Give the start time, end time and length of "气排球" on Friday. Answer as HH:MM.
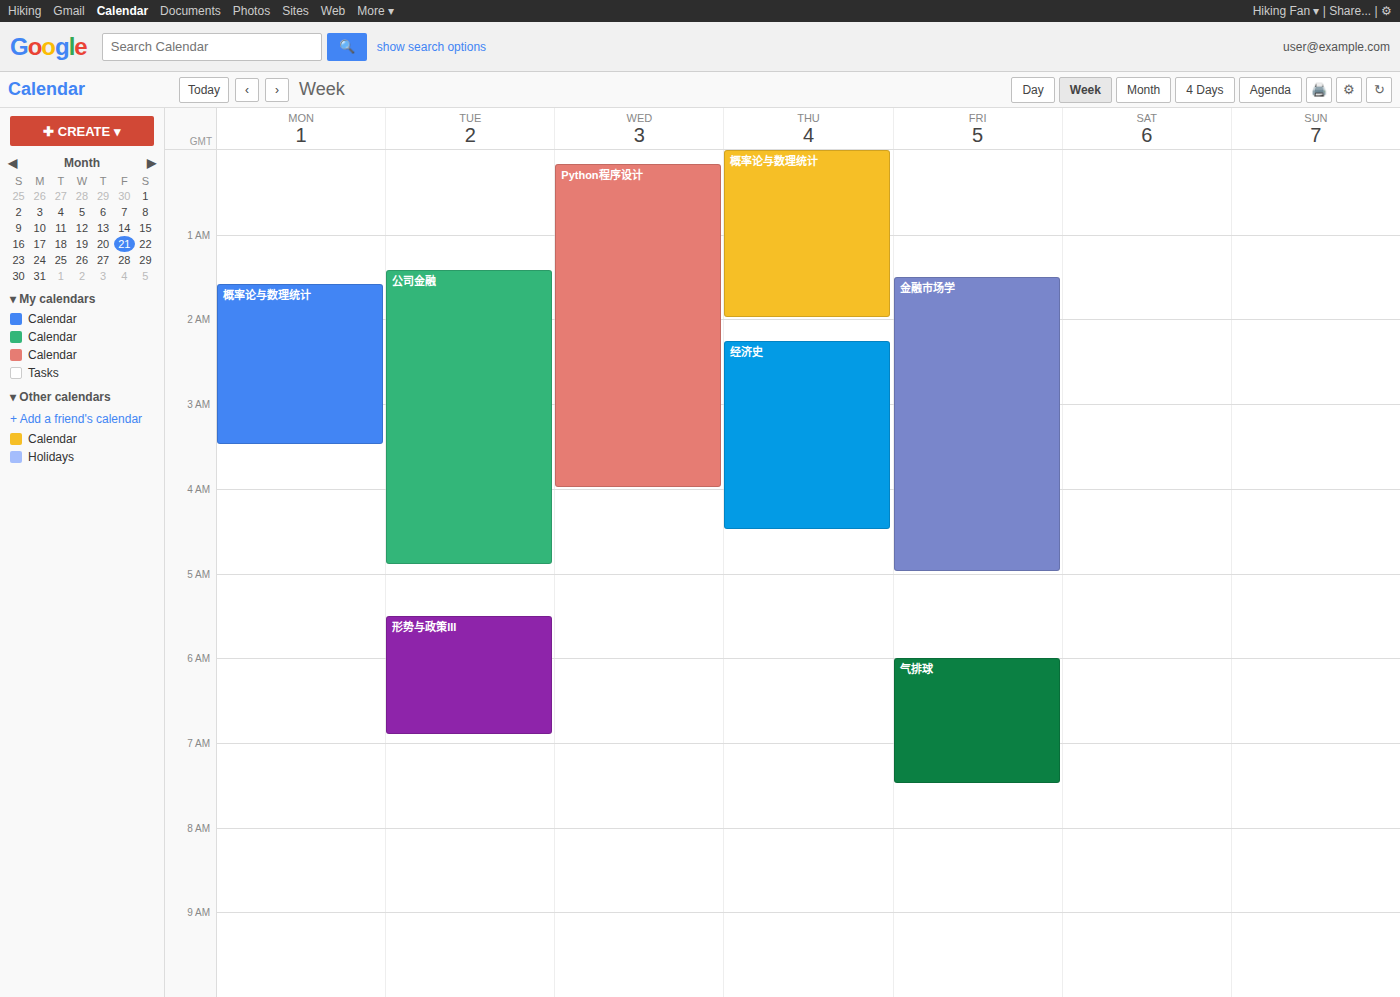
06:00 to 07:30, 1 hour 30 minutes